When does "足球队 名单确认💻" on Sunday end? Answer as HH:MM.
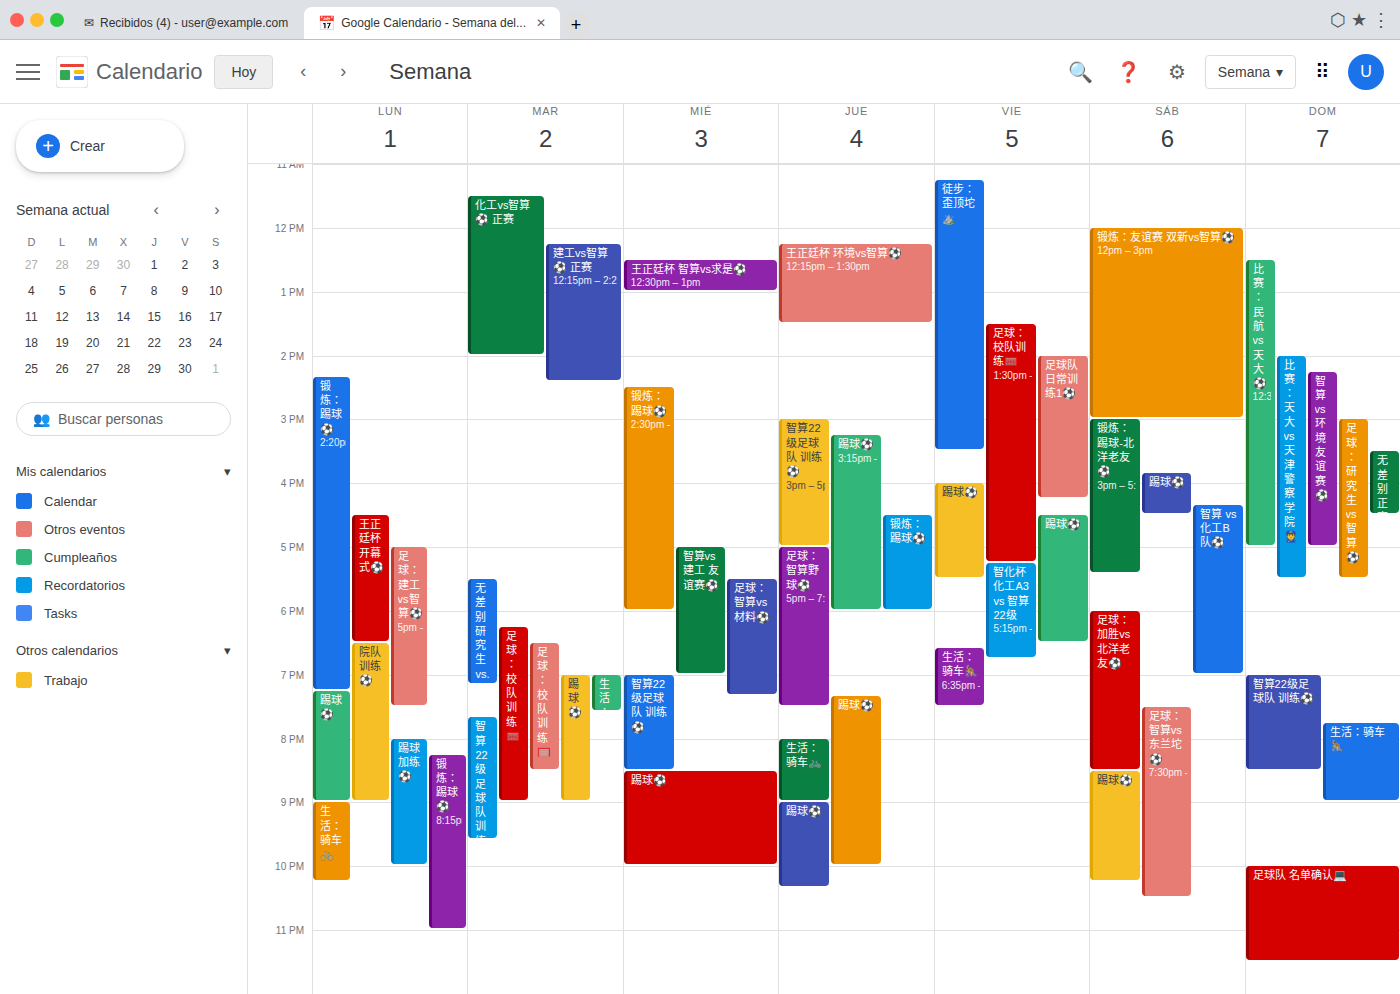
23:30